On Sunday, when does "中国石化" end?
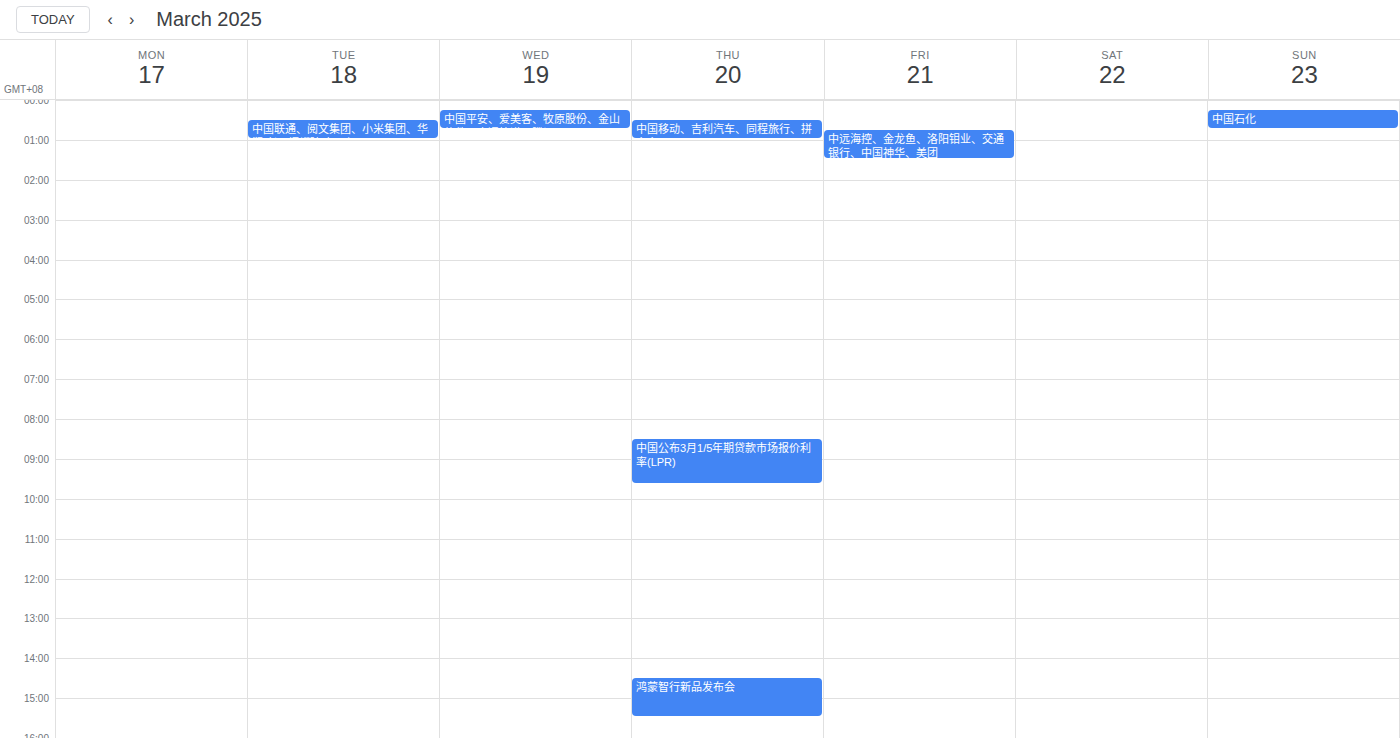
12:45 AM